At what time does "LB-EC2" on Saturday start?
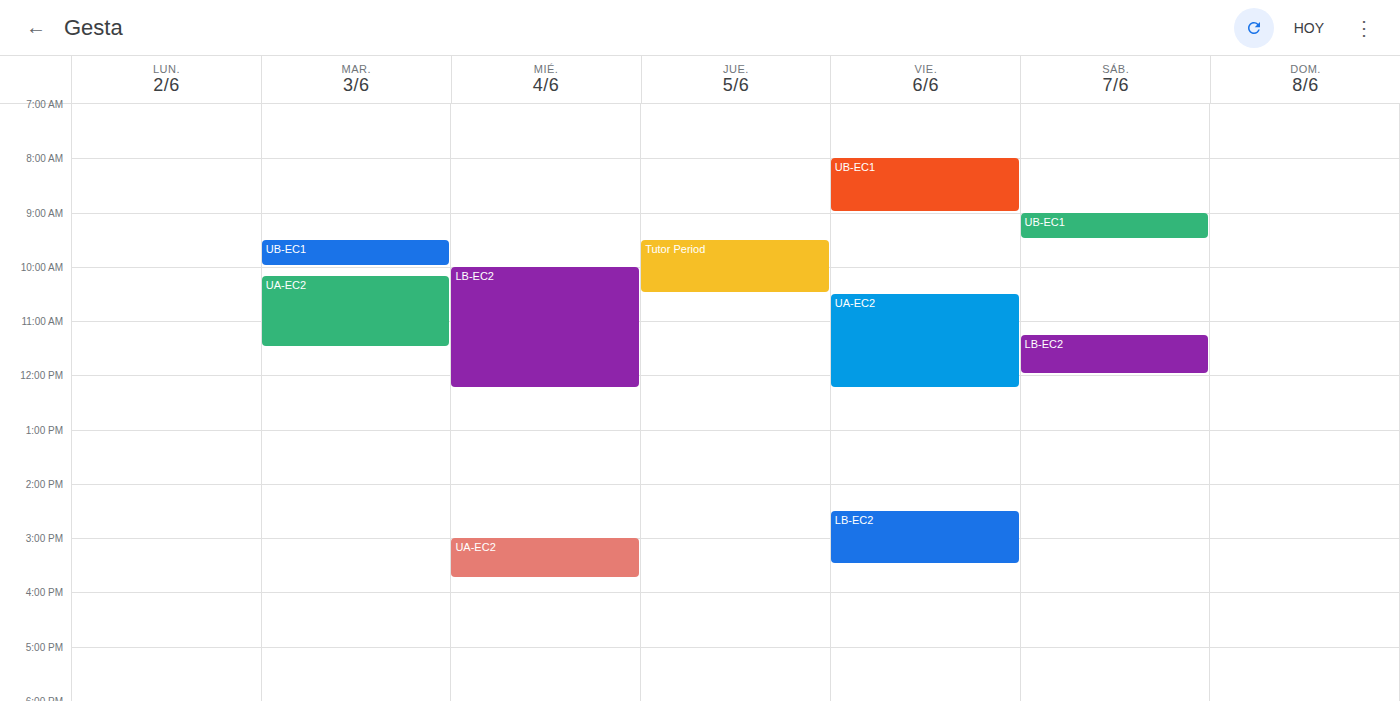
11:15 AM